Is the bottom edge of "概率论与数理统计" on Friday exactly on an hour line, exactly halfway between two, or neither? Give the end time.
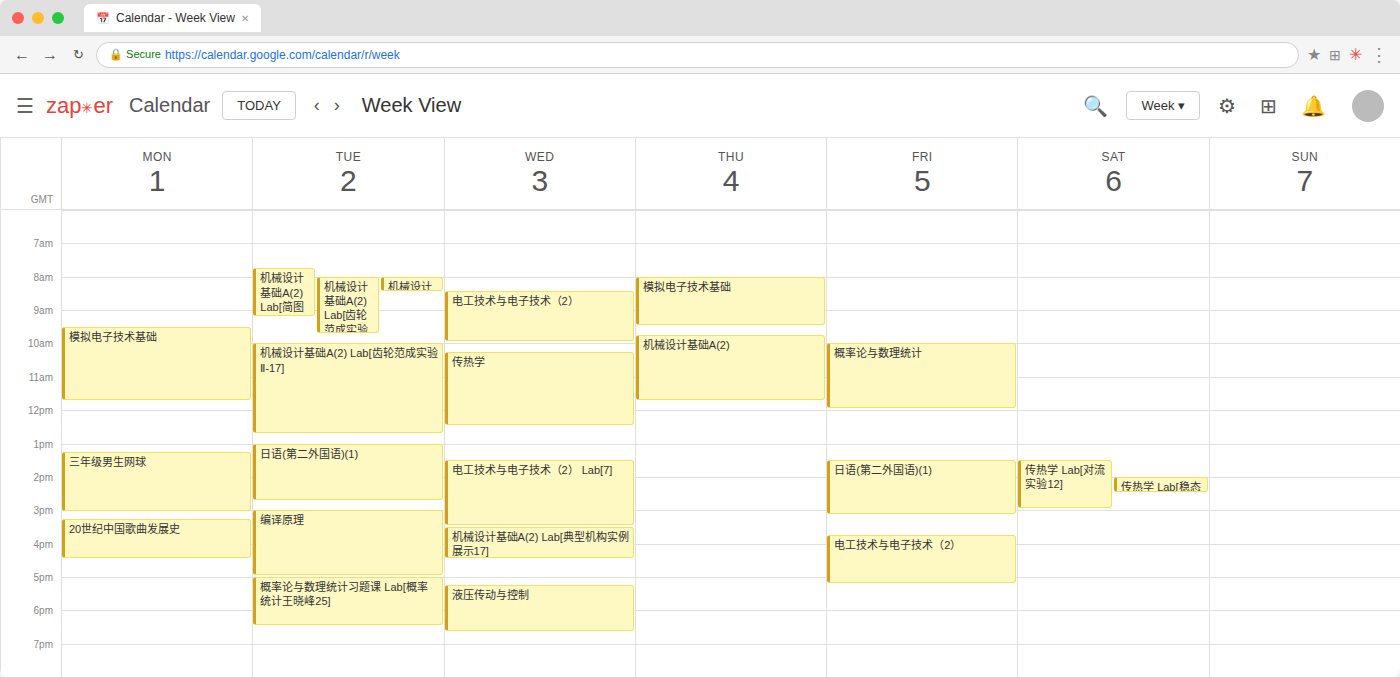
12:00 PM -- exactly on the 12 PM line.